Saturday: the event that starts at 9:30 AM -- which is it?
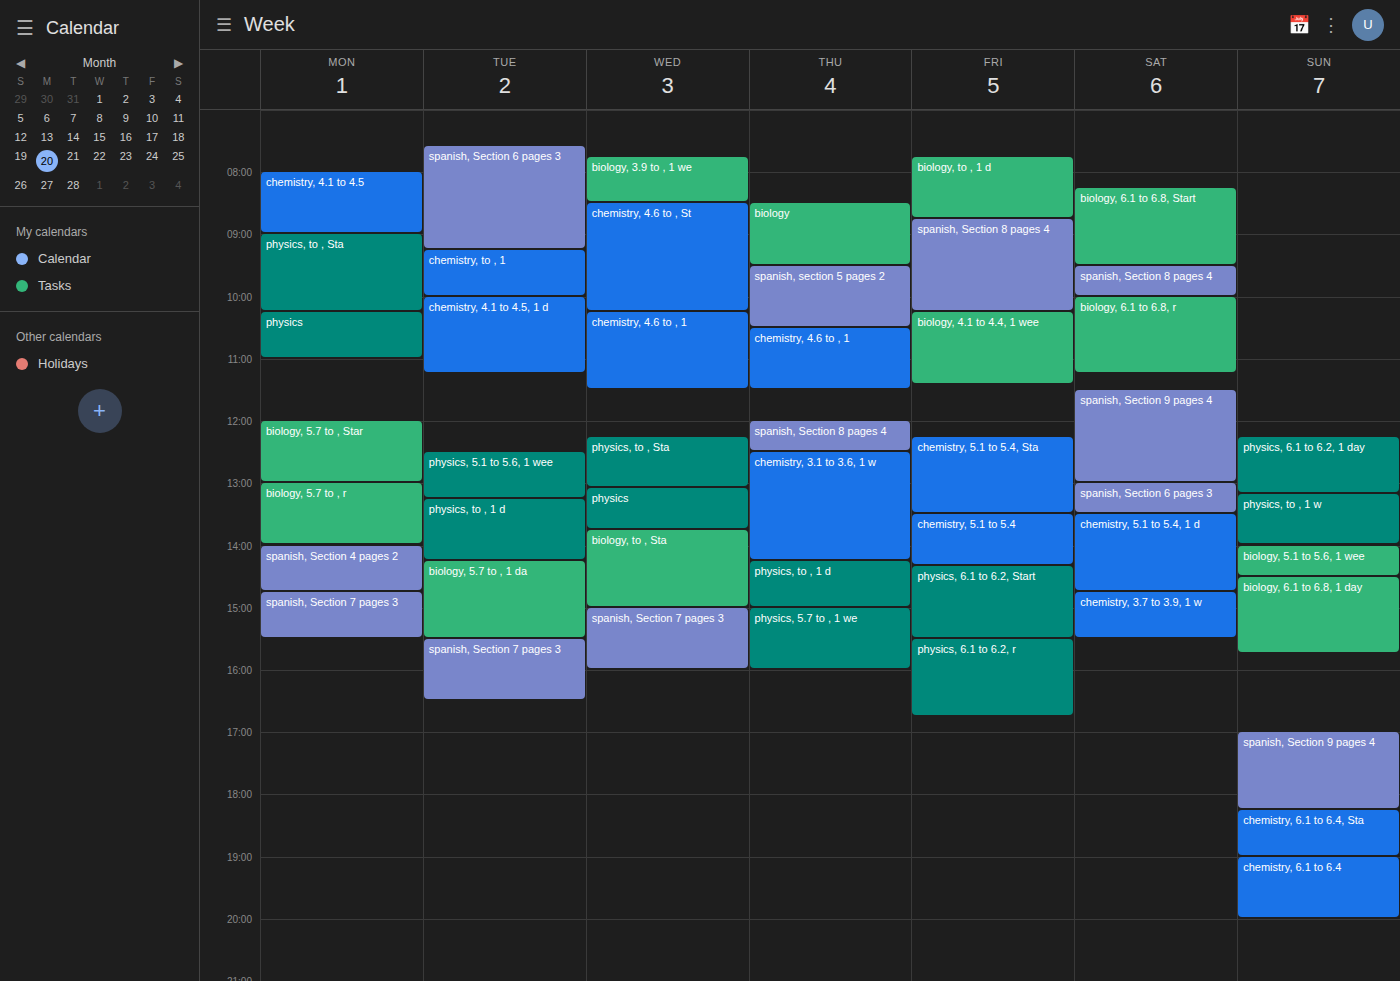
"spanish, Section 8 pages 4"